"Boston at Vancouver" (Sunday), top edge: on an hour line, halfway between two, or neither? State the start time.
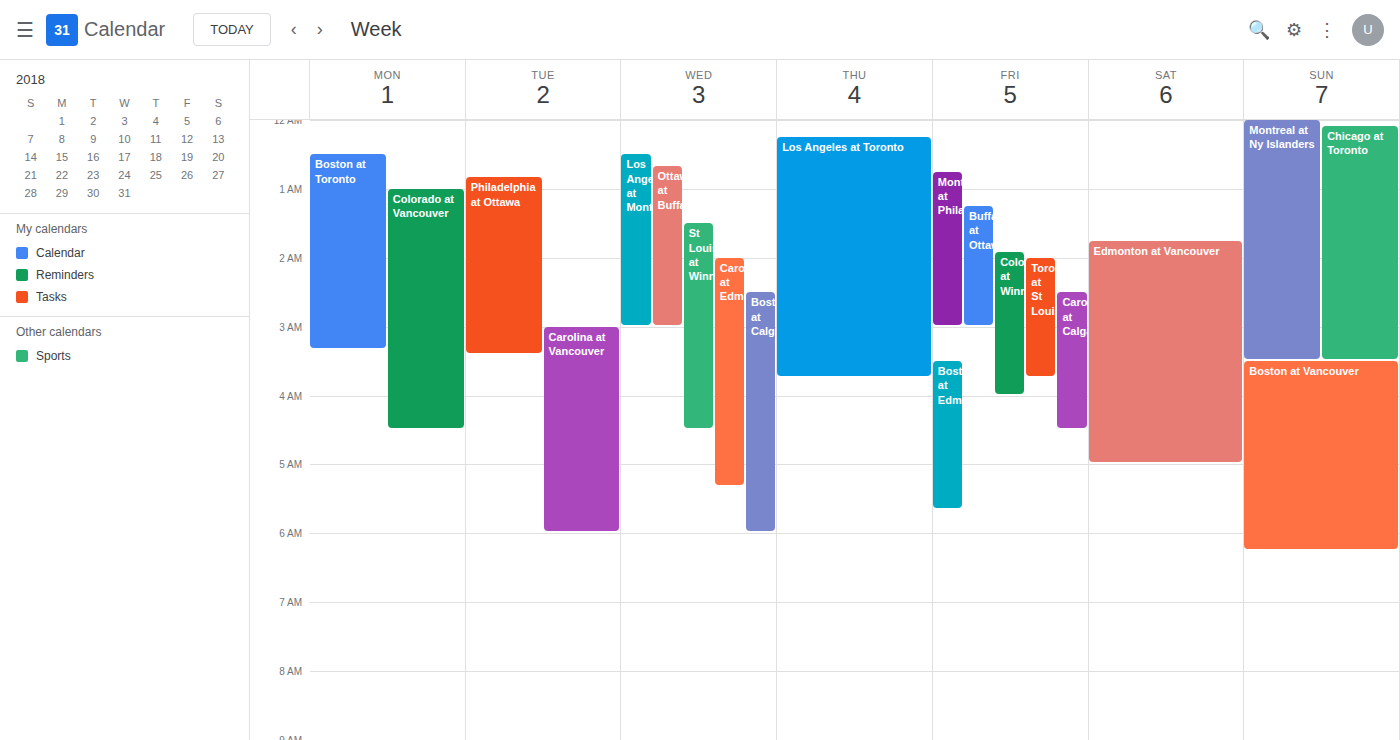
3:30 AM -- halfway between the 3 AM and 4 AM lines.